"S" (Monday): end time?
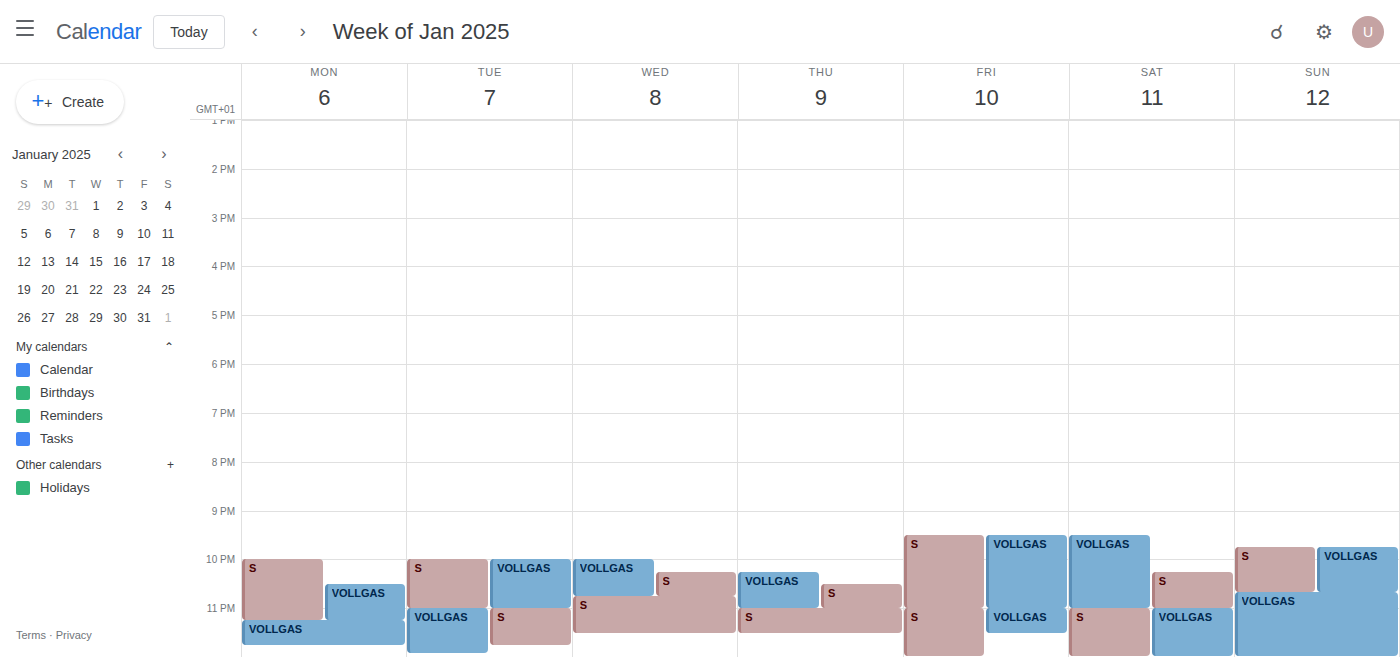
11:15 PM